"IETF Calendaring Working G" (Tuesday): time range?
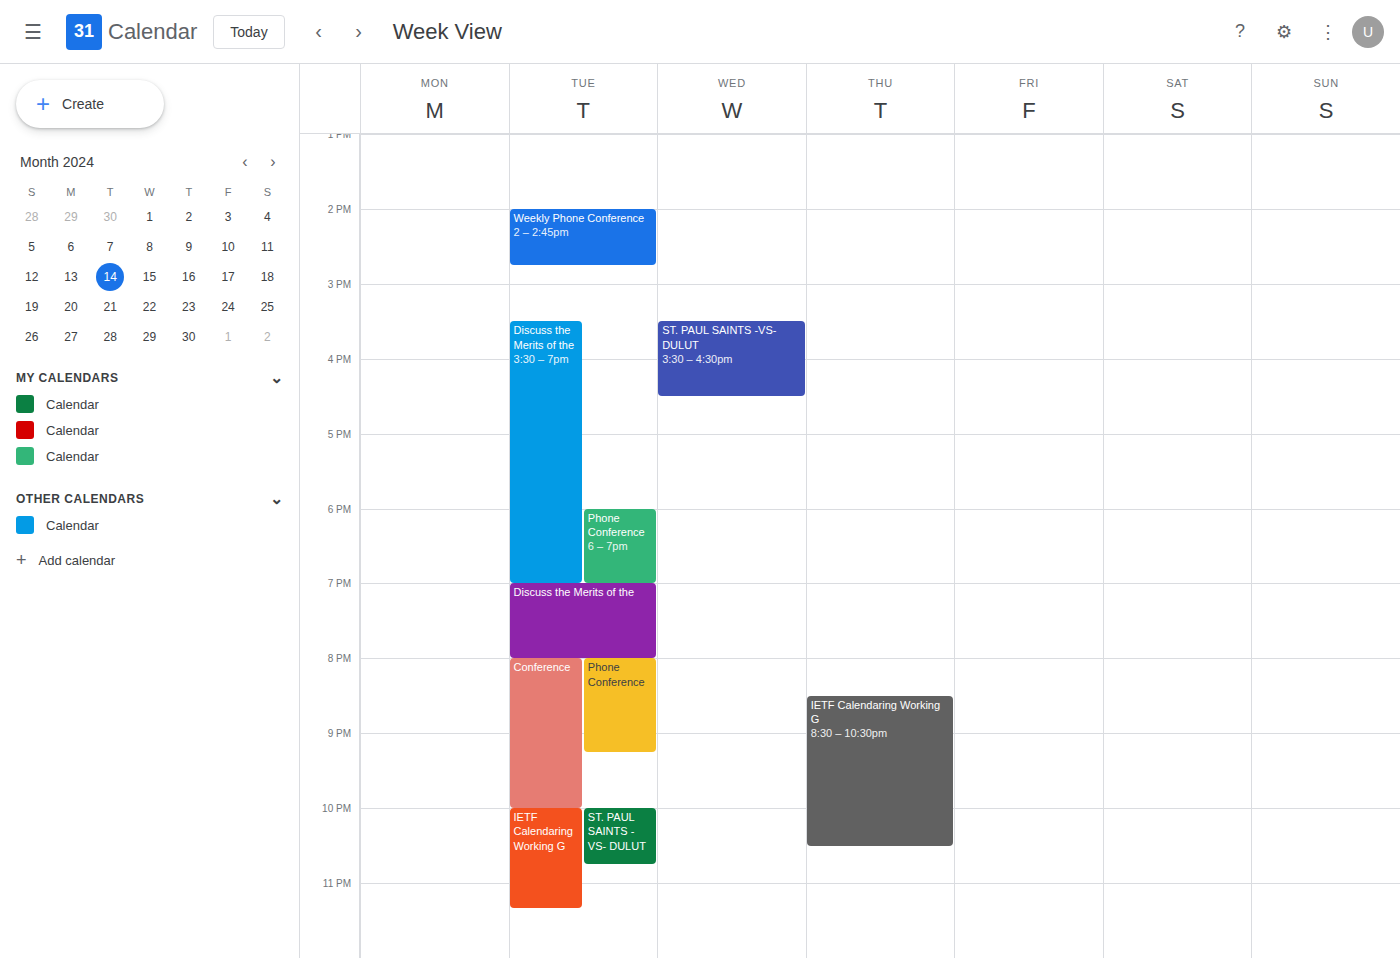
22:00 to 23:20